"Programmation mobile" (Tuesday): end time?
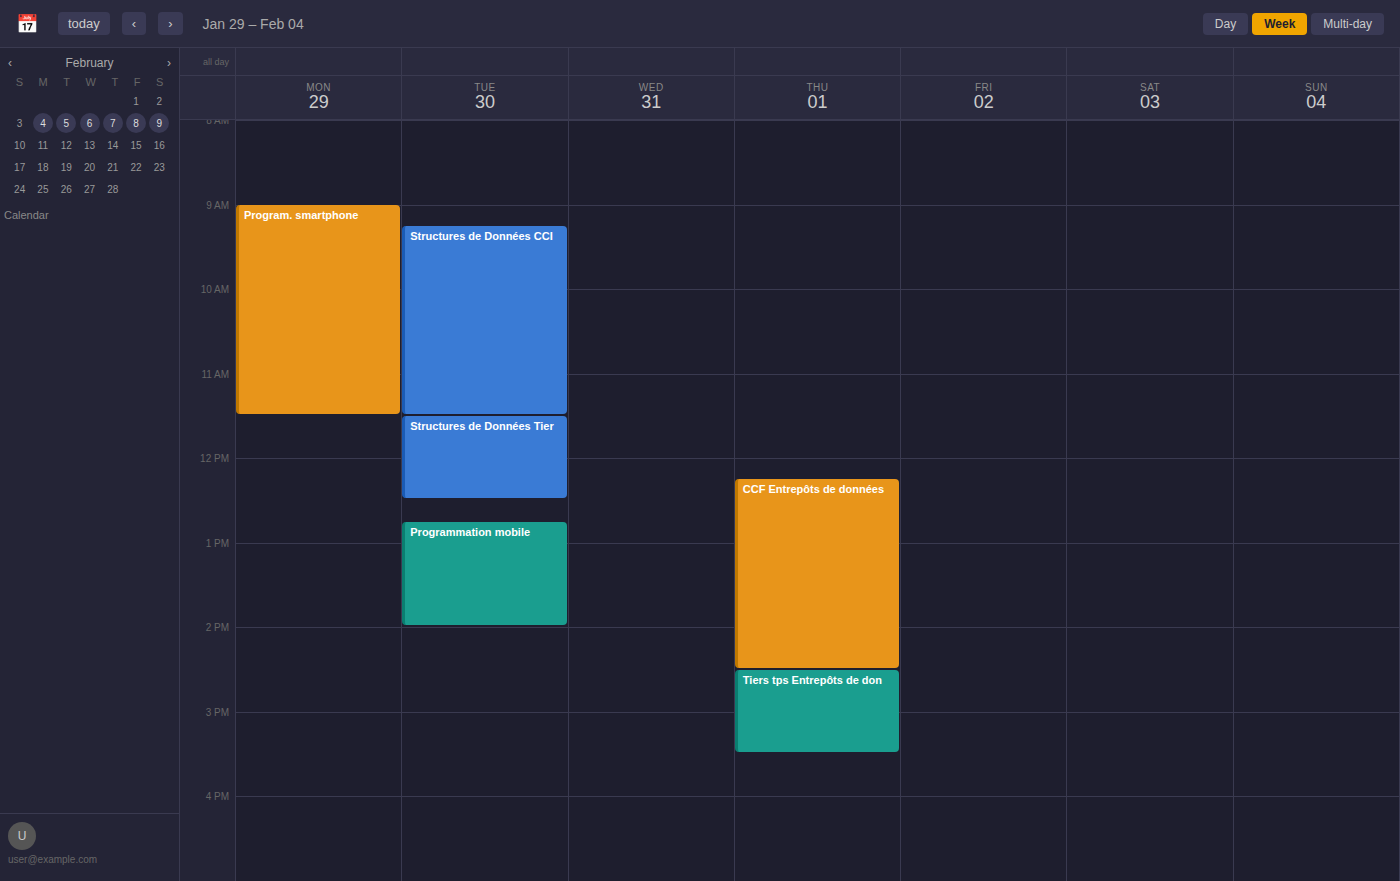
2:00 PM